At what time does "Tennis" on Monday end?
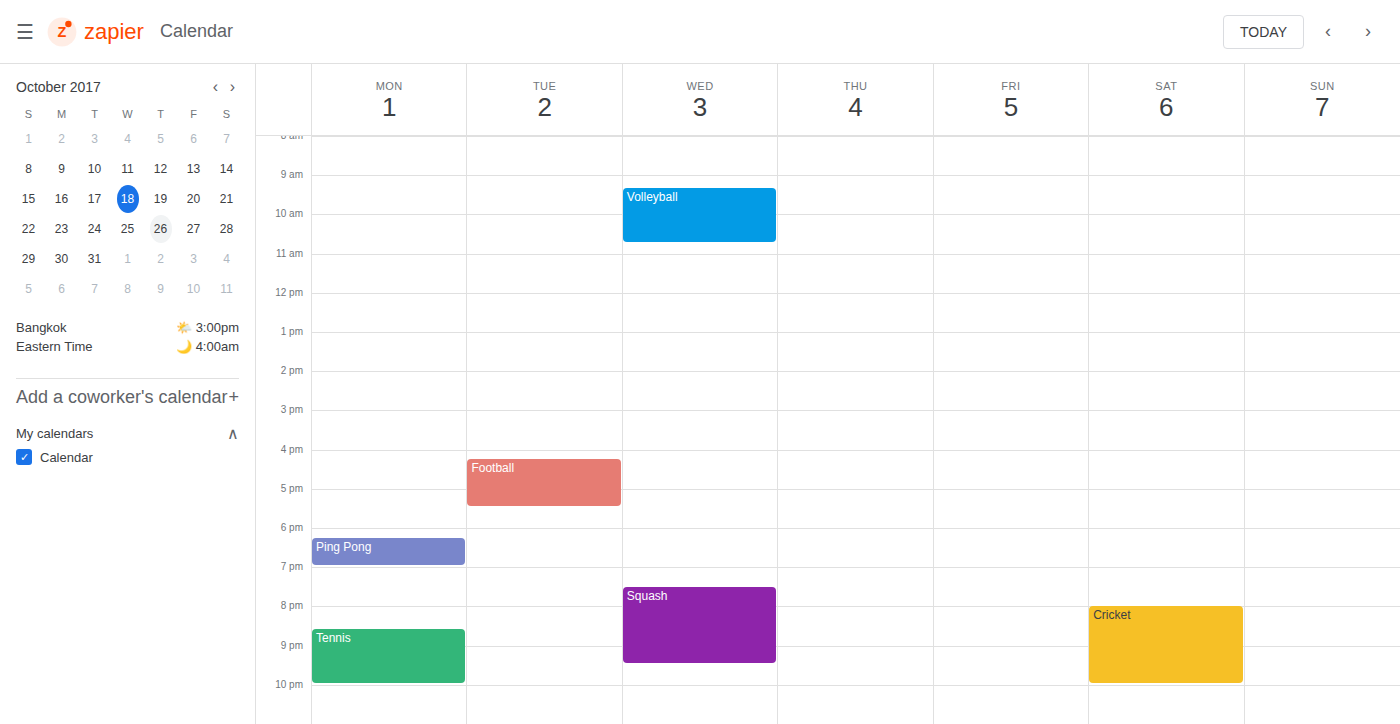
10:00 PM